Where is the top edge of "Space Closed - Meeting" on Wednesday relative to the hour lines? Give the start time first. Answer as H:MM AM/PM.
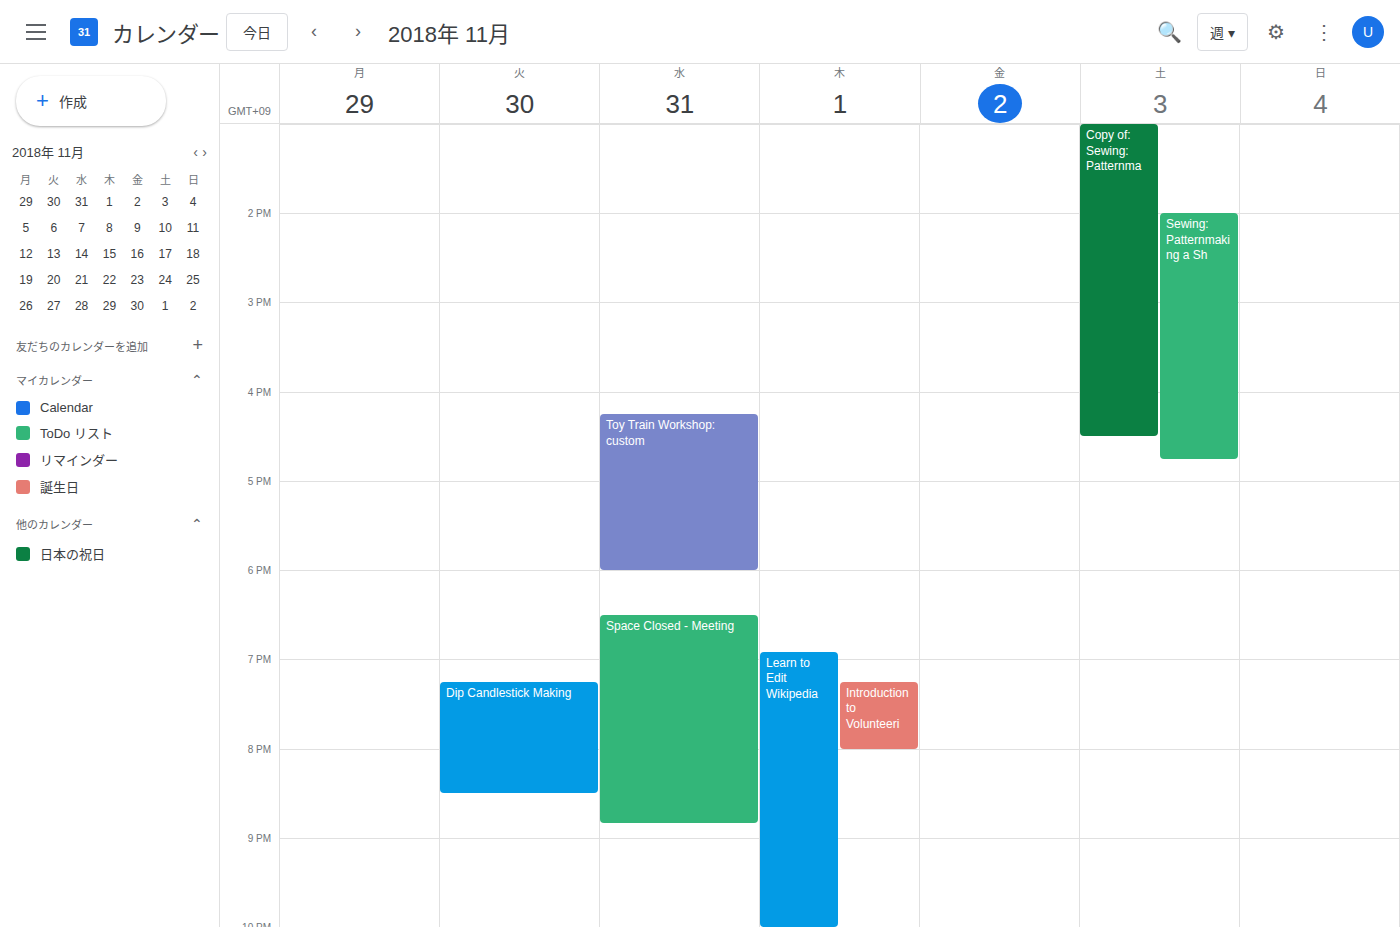
6:30 PM -- halfway between the 6 PM and 7 PM lines.